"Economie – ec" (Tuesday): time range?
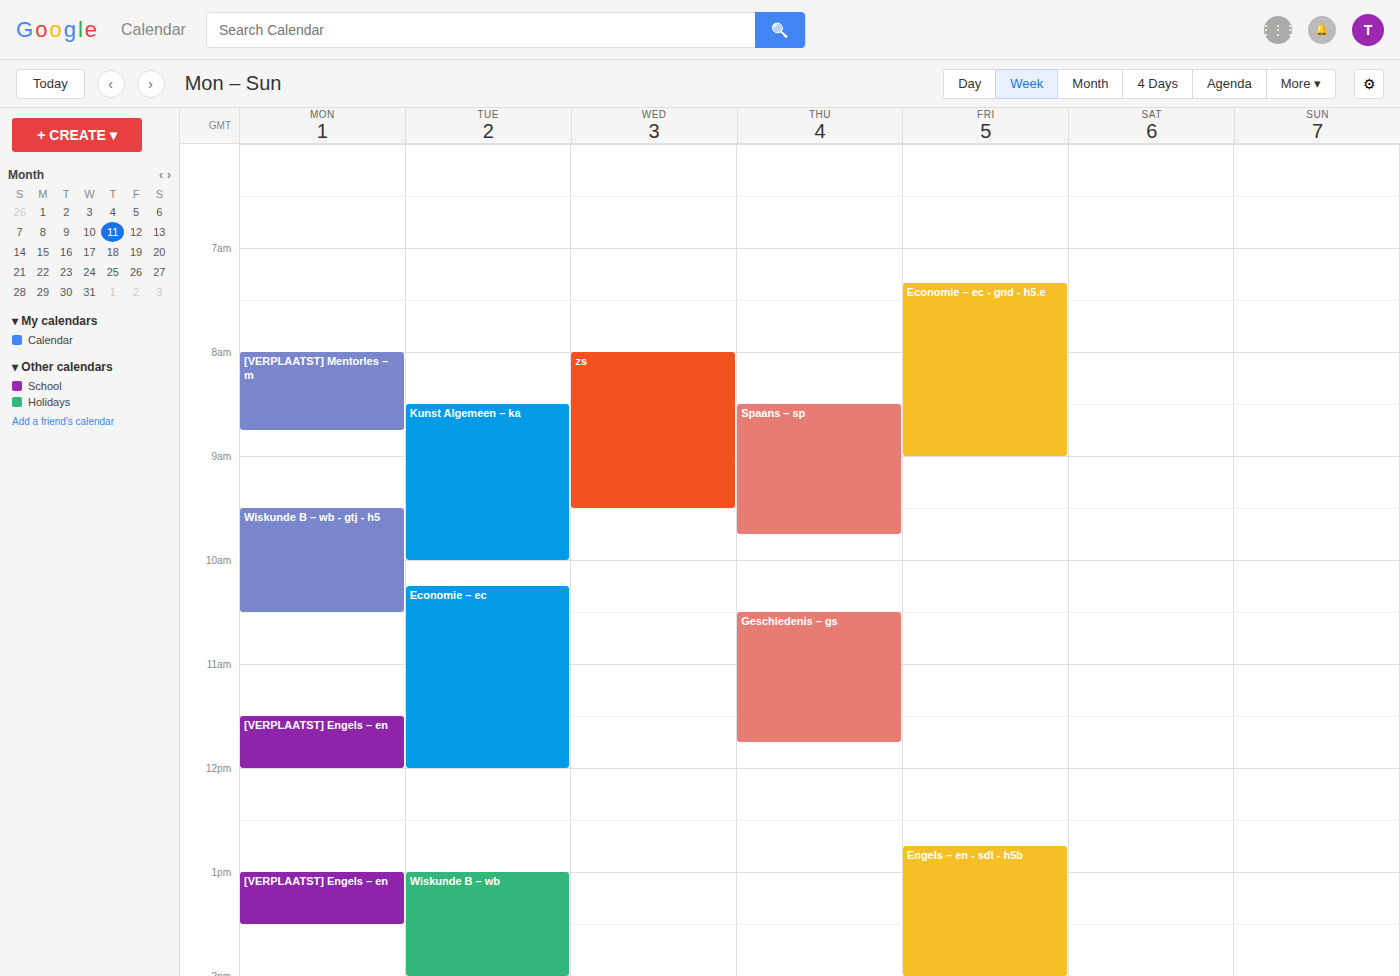
10:15 AM to 12:00 PM